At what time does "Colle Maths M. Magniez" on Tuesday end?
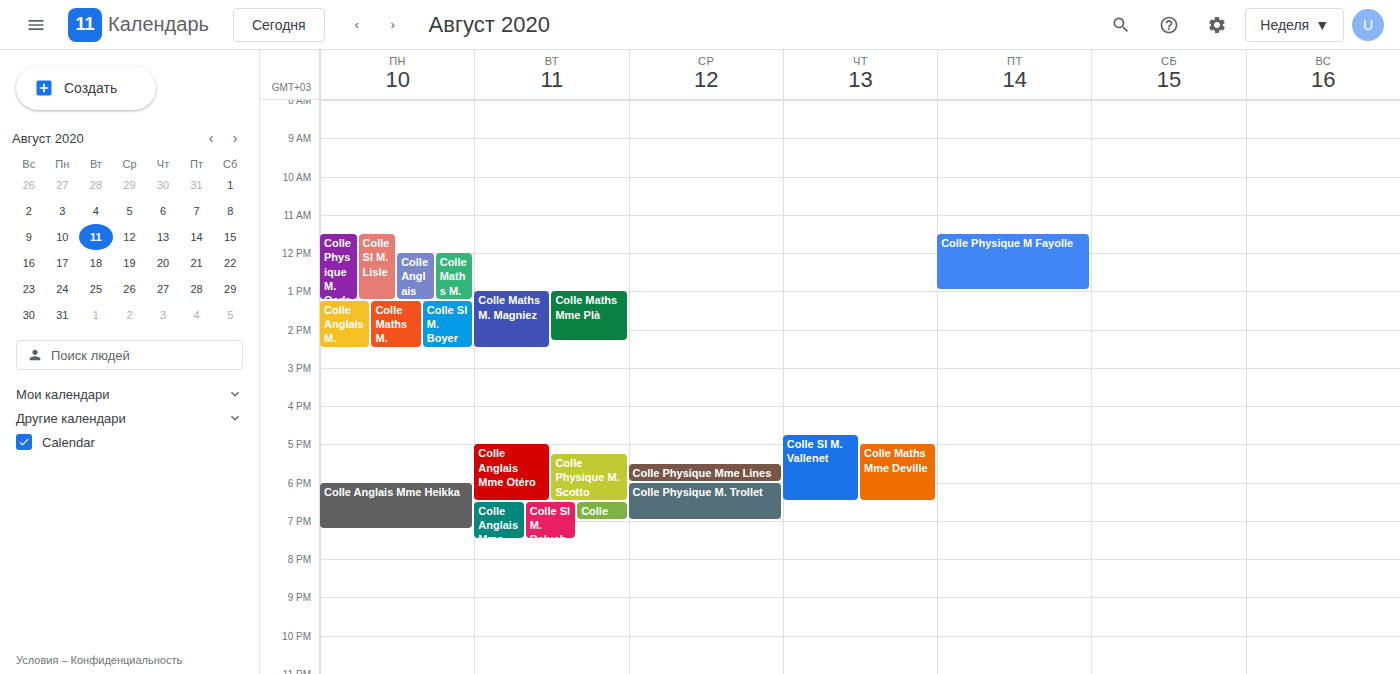
2:30 PM